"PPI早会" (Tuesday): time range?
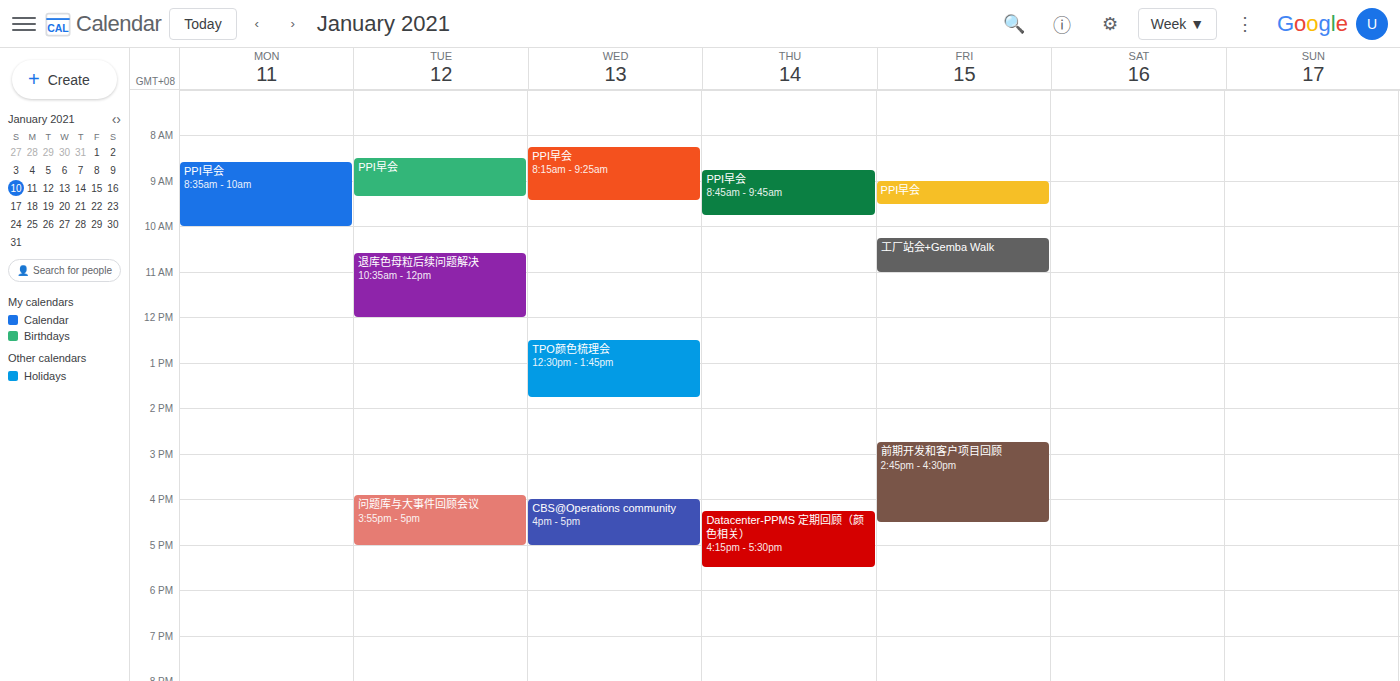
8:30 AM to 9:20 AM